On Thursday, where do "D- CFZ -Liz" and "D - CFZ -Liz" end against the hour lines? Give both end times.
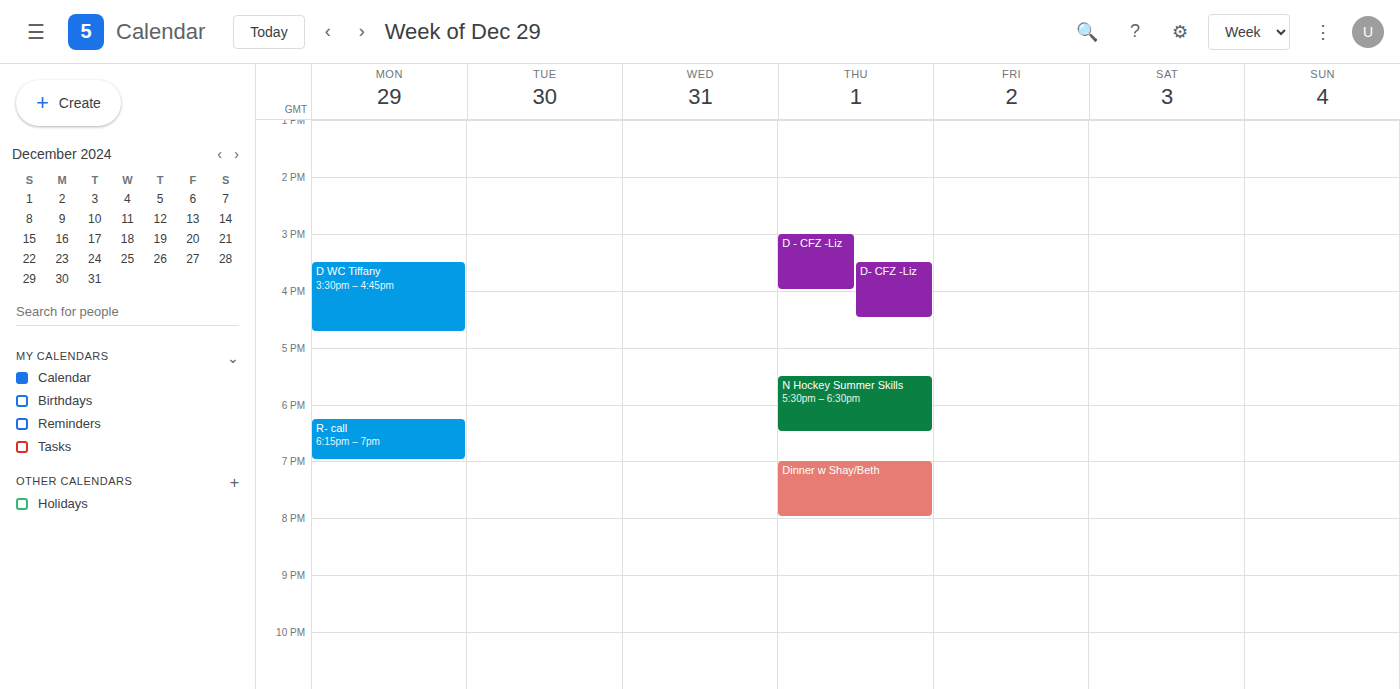
"D- CFZ -Liz": 4:30 PM, halfway between the 4 PM and 5 PM lines. "D - CFZ -Liz": 4:00 PM, exactly on the 4 PM line.